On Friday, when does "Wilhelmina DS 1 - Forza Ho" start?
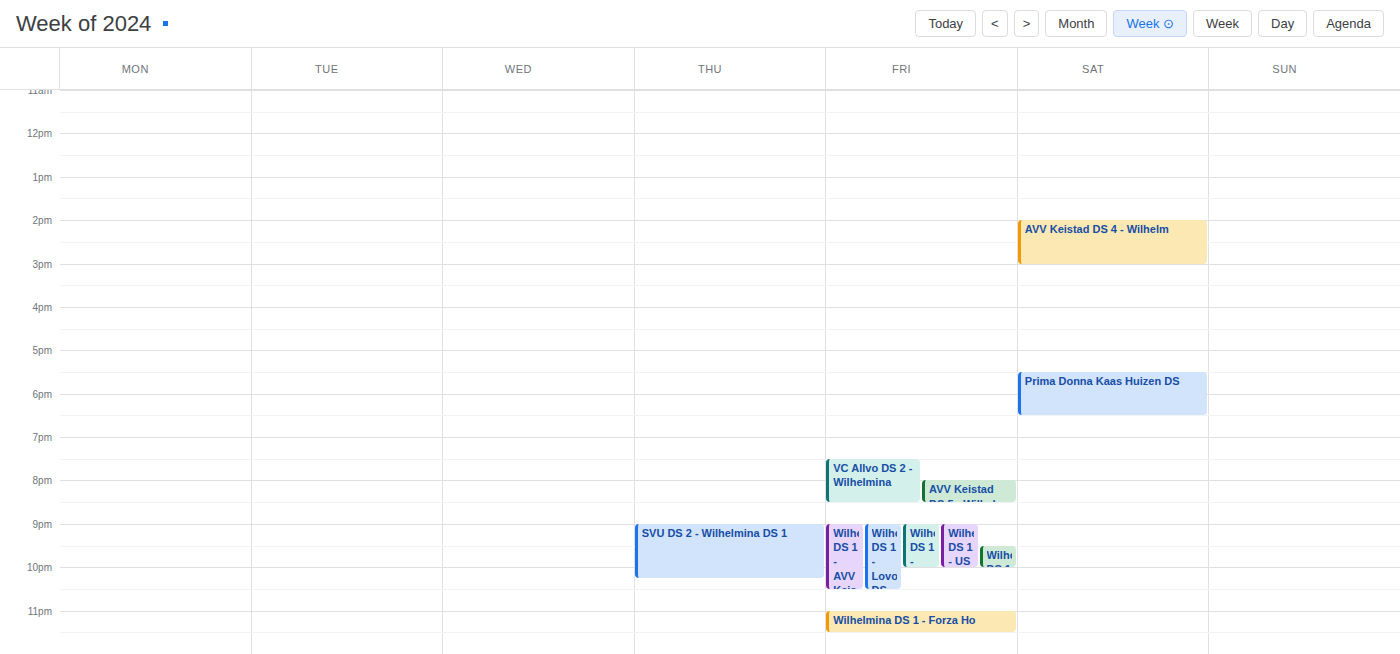
11:00 PM